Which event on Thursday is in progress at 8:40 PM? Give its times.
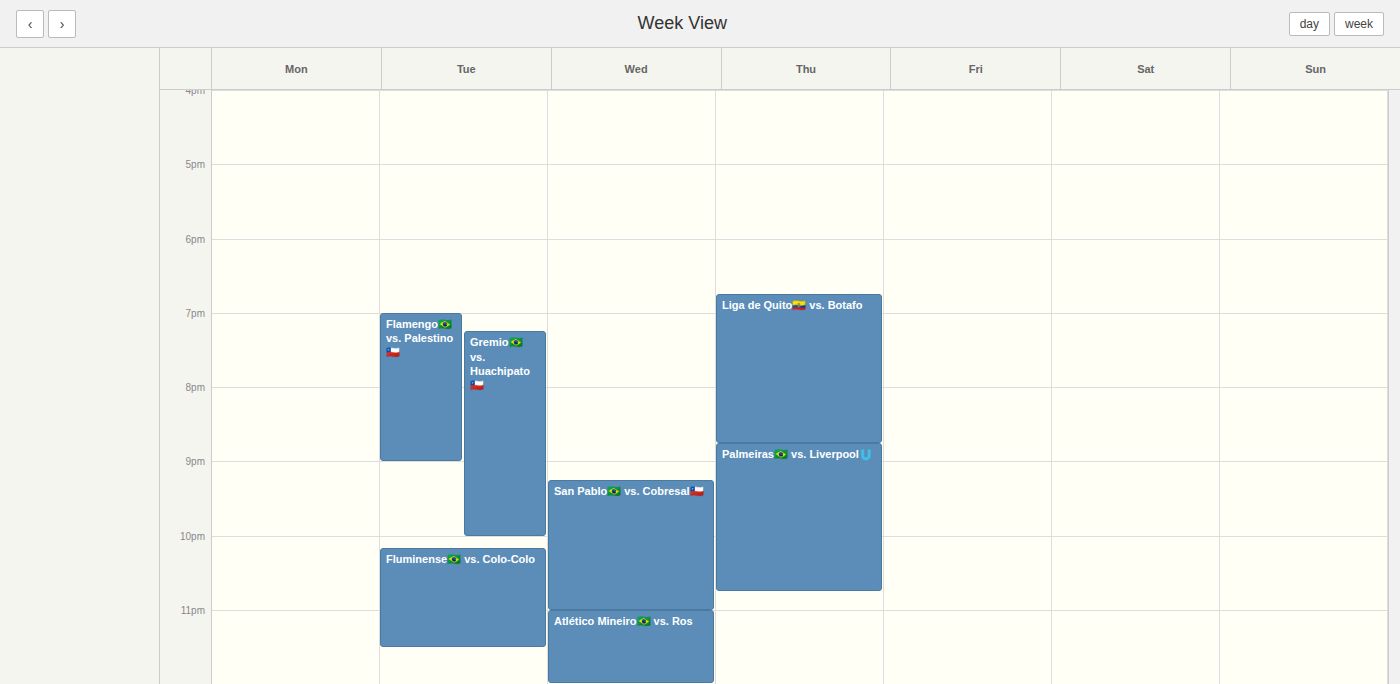
"Liga de Quito🇪🇨 vs. Botafo", 6:45 PM to 8:45 PM